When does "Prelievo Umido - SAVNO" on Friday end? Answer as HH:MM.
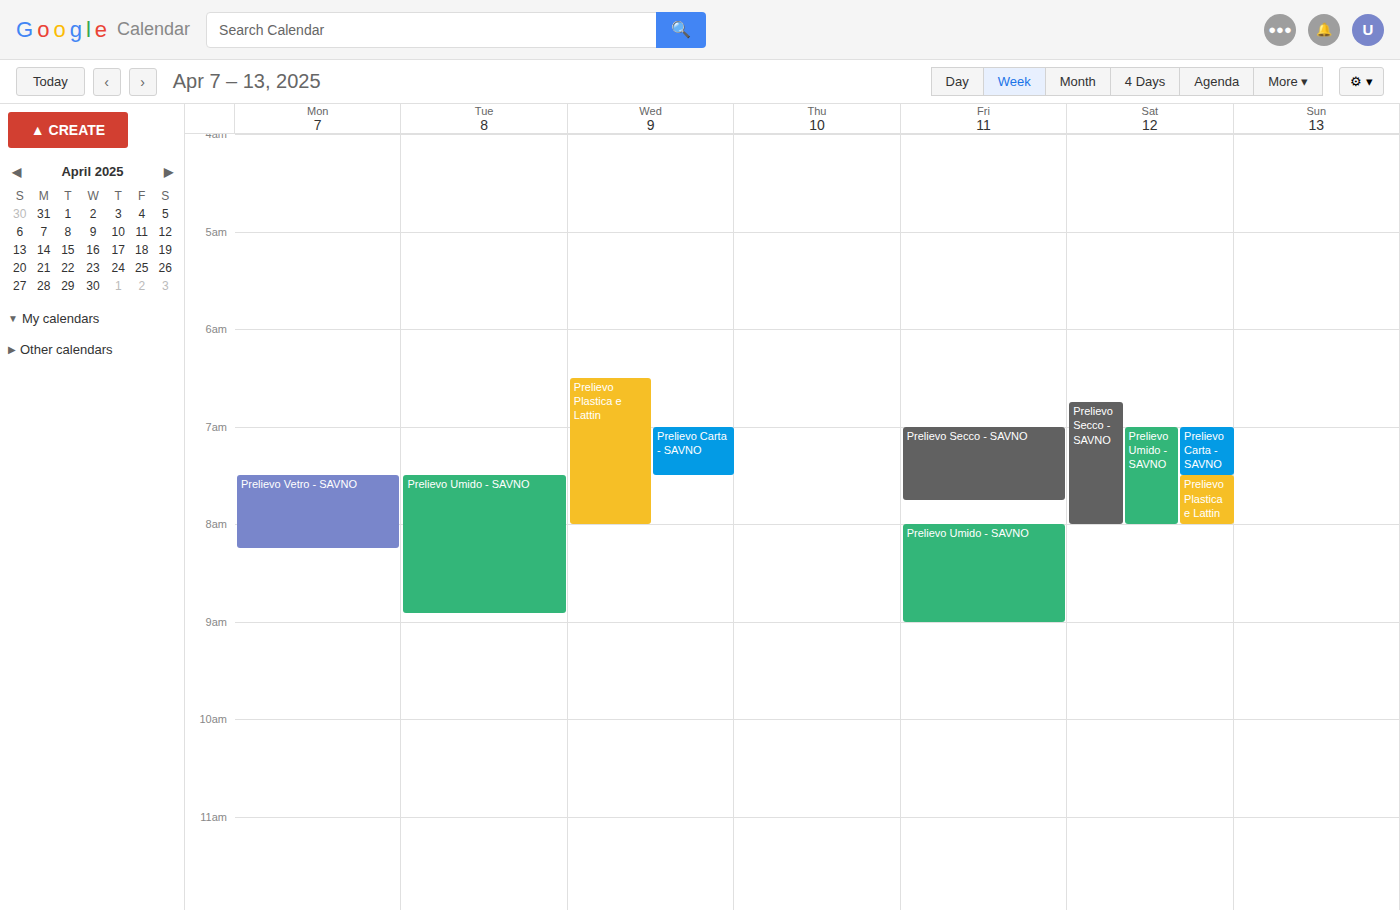
09:00